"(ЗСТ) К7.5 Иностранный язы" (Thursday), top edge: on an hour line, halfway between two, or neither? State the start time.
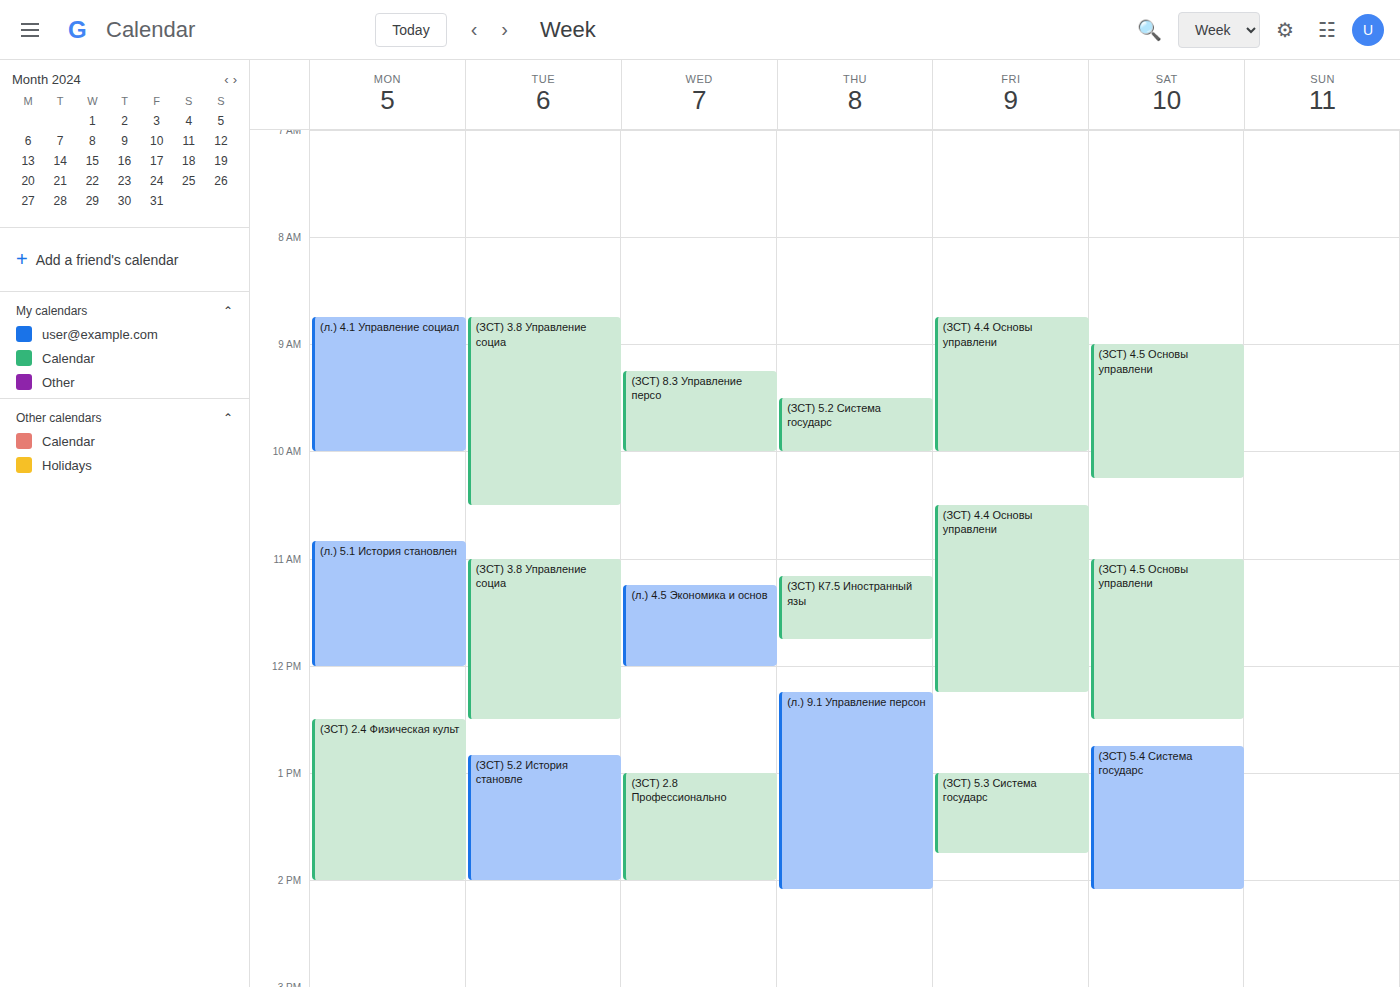
11:10 AM -- neither: 10 minutes below the 11 AM line and 50 minutes above the 12 PM line.